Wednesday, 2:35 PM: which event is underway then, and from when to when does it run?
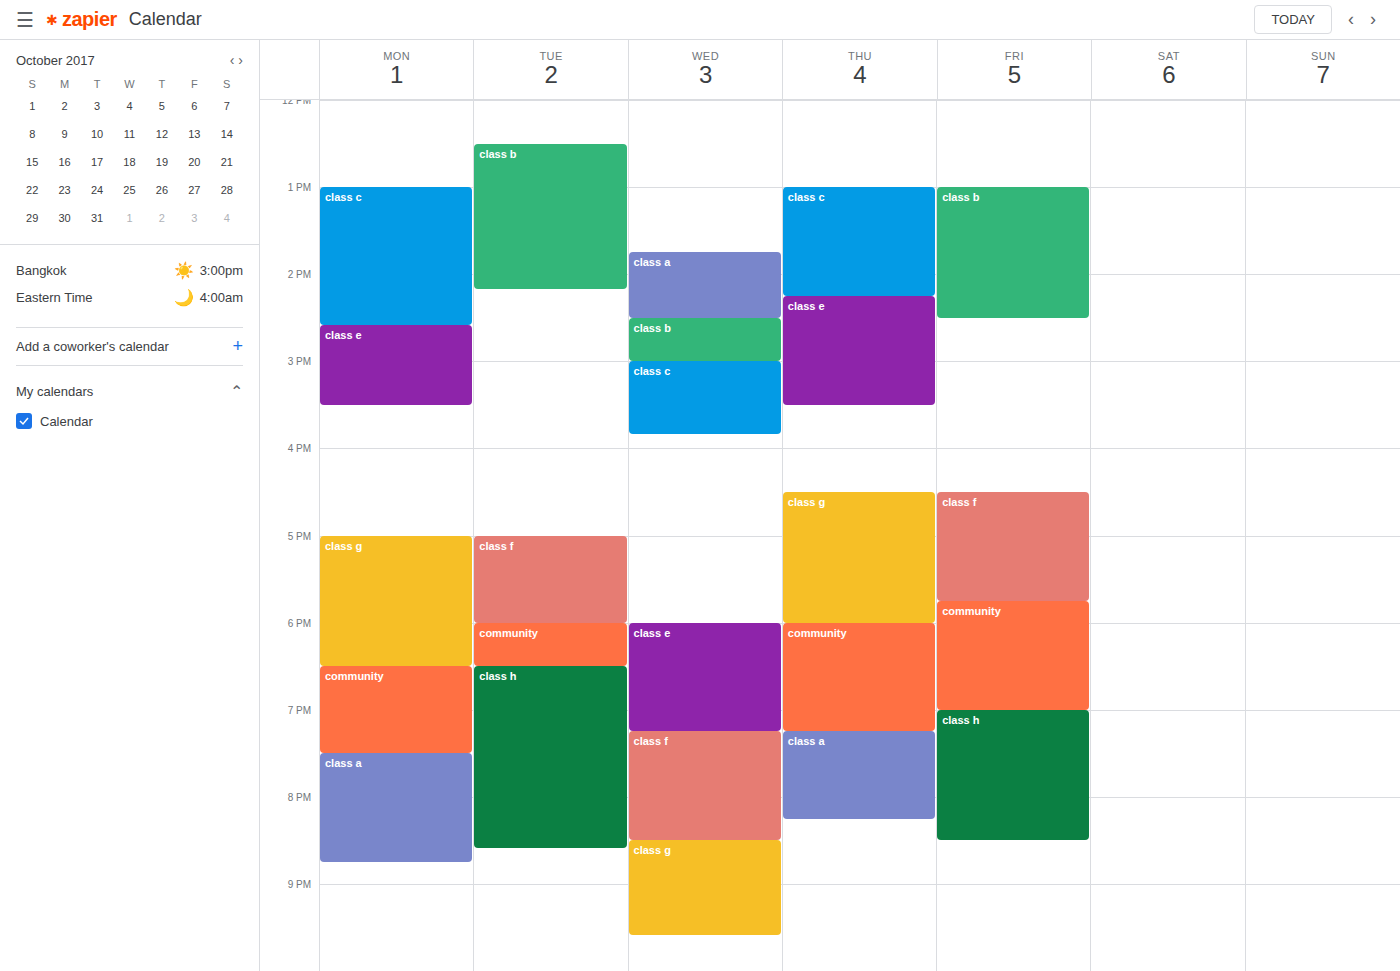
"class b", 2:30 PM to 3:00 PM